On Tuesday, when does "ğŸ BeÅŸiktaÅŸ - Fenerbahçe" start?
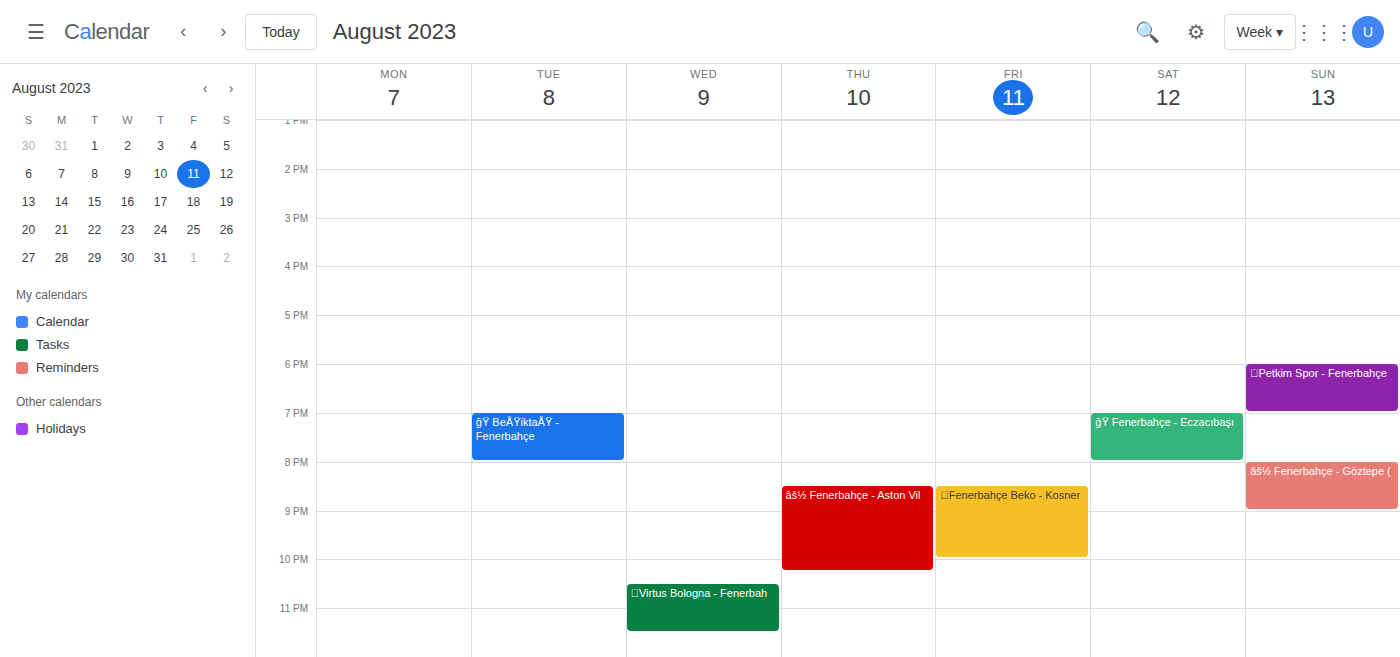
7:00 PM